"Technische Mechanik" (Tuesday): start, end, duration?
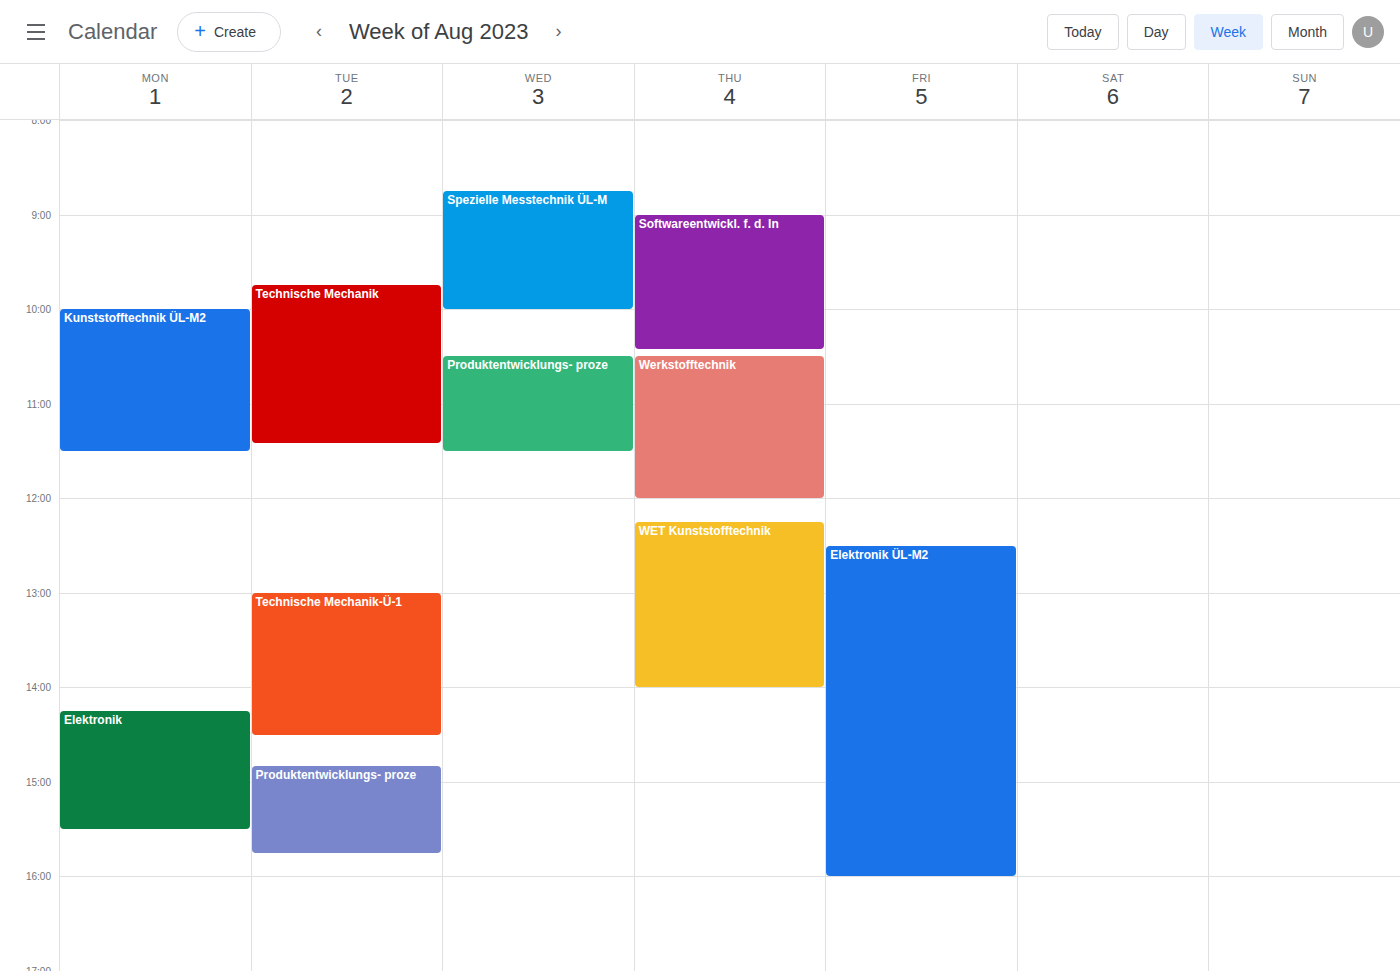
9:45 AM to 11:25 AM, 1 hour 40 minutes